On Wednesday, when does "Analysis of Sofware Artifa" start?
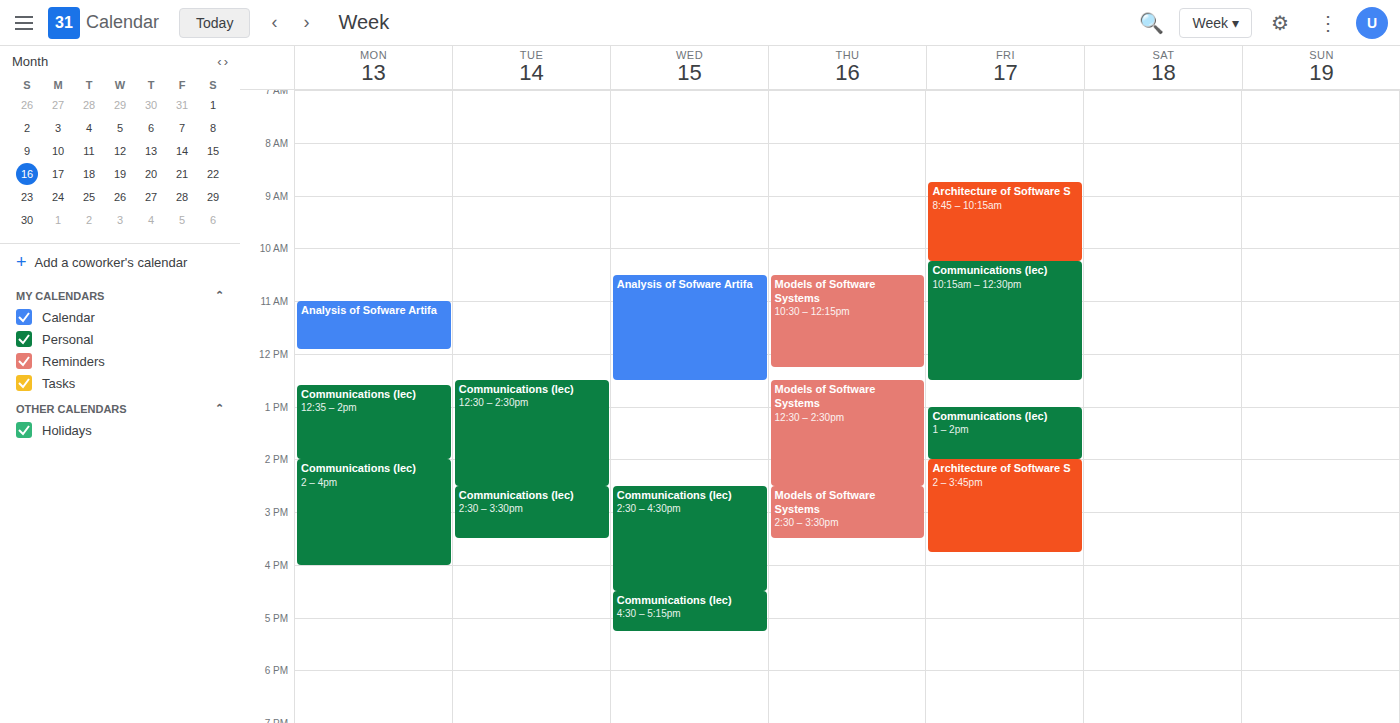
10:30 AM